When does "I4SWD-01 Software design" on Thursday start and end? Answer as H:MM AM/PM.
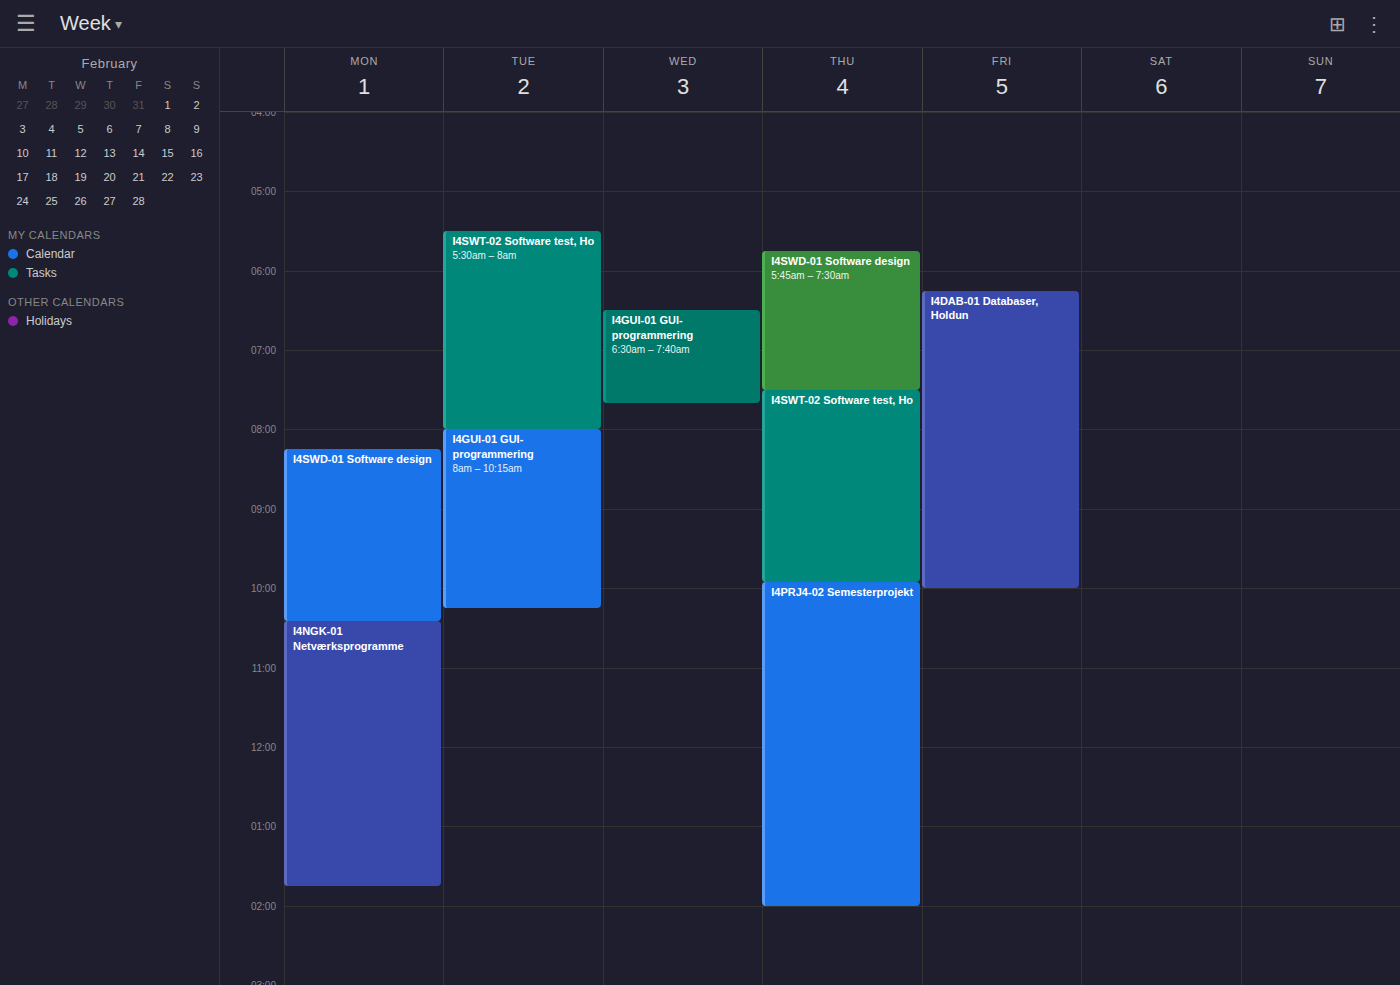
5:45 AM to 7:30 AM